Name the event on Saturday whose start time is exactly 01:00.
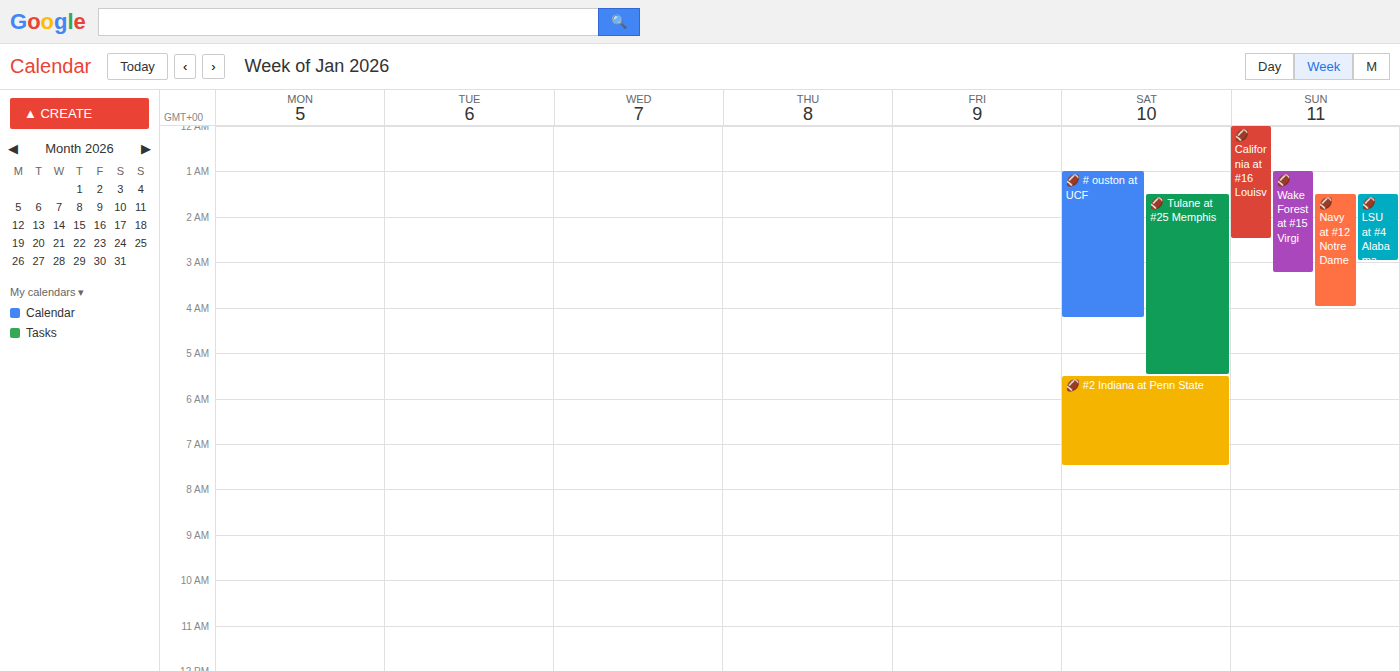
"🏈 # ouston at UCF"